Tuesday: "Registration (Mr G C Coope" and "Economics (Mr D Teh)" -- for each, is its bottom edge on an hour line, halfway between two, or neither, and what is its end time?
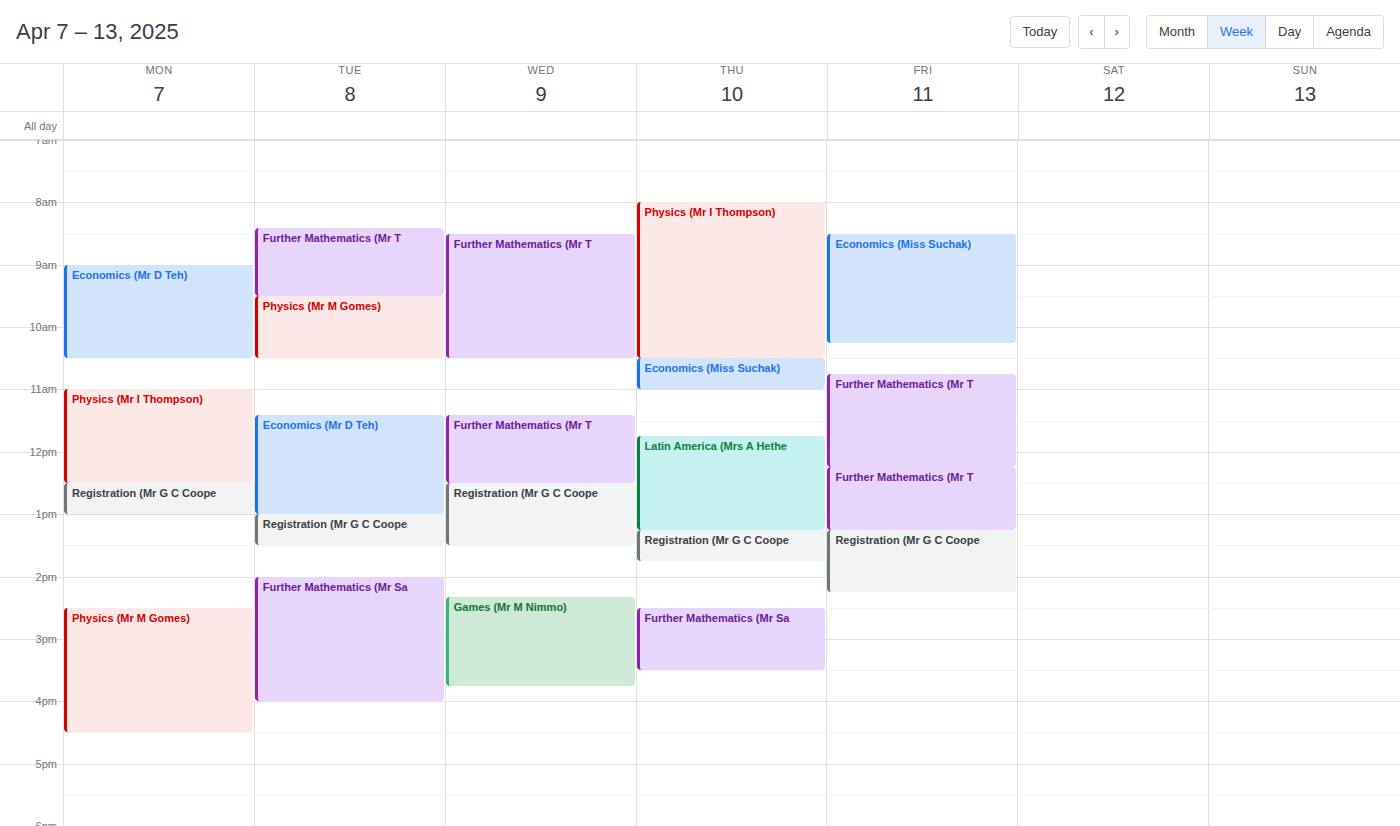
"Registration (Mr G C Coope": 1:30 PM, halfway between the 1 PM and 2 PM lines. "Economics (Mr D Teh)": 1:00 PM, exactly on the 1 PM line.